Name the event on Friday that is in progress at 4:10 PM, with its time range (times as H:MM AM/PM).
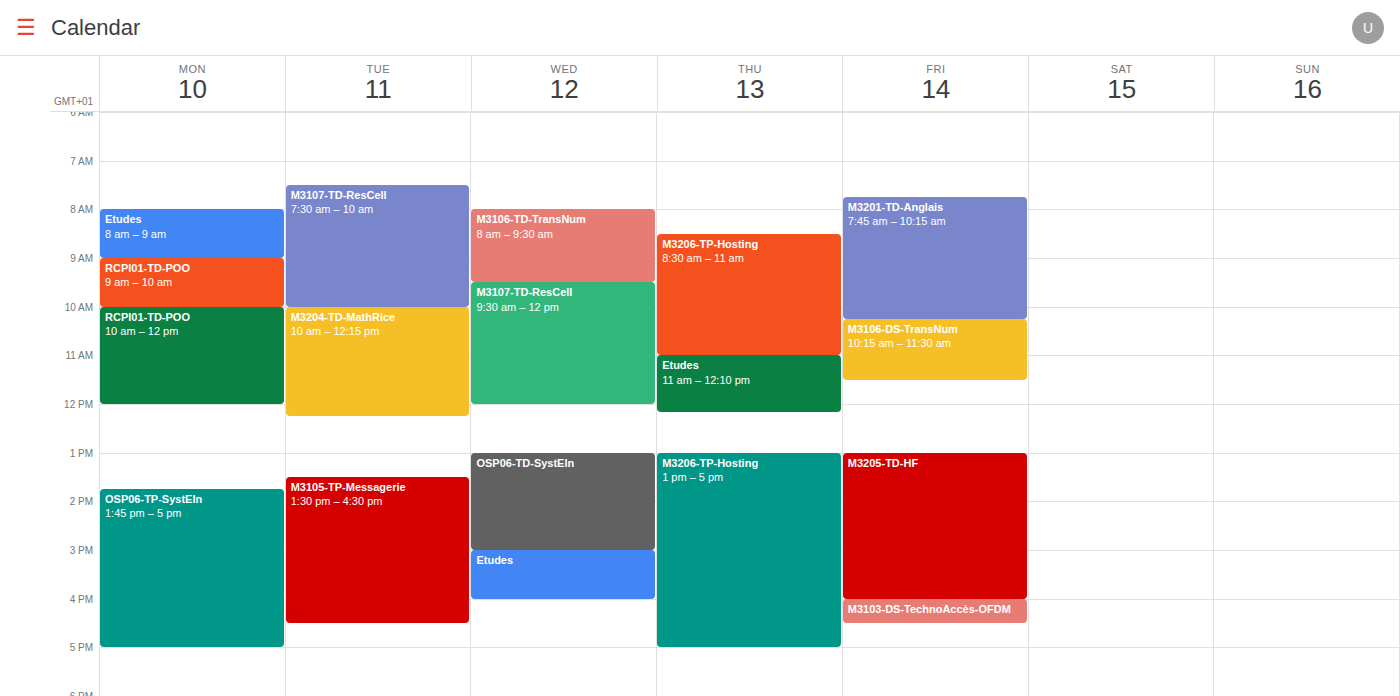
"M3103-DS-TechnoAccès-OFDM", 4:00 PM to 4:30 PM